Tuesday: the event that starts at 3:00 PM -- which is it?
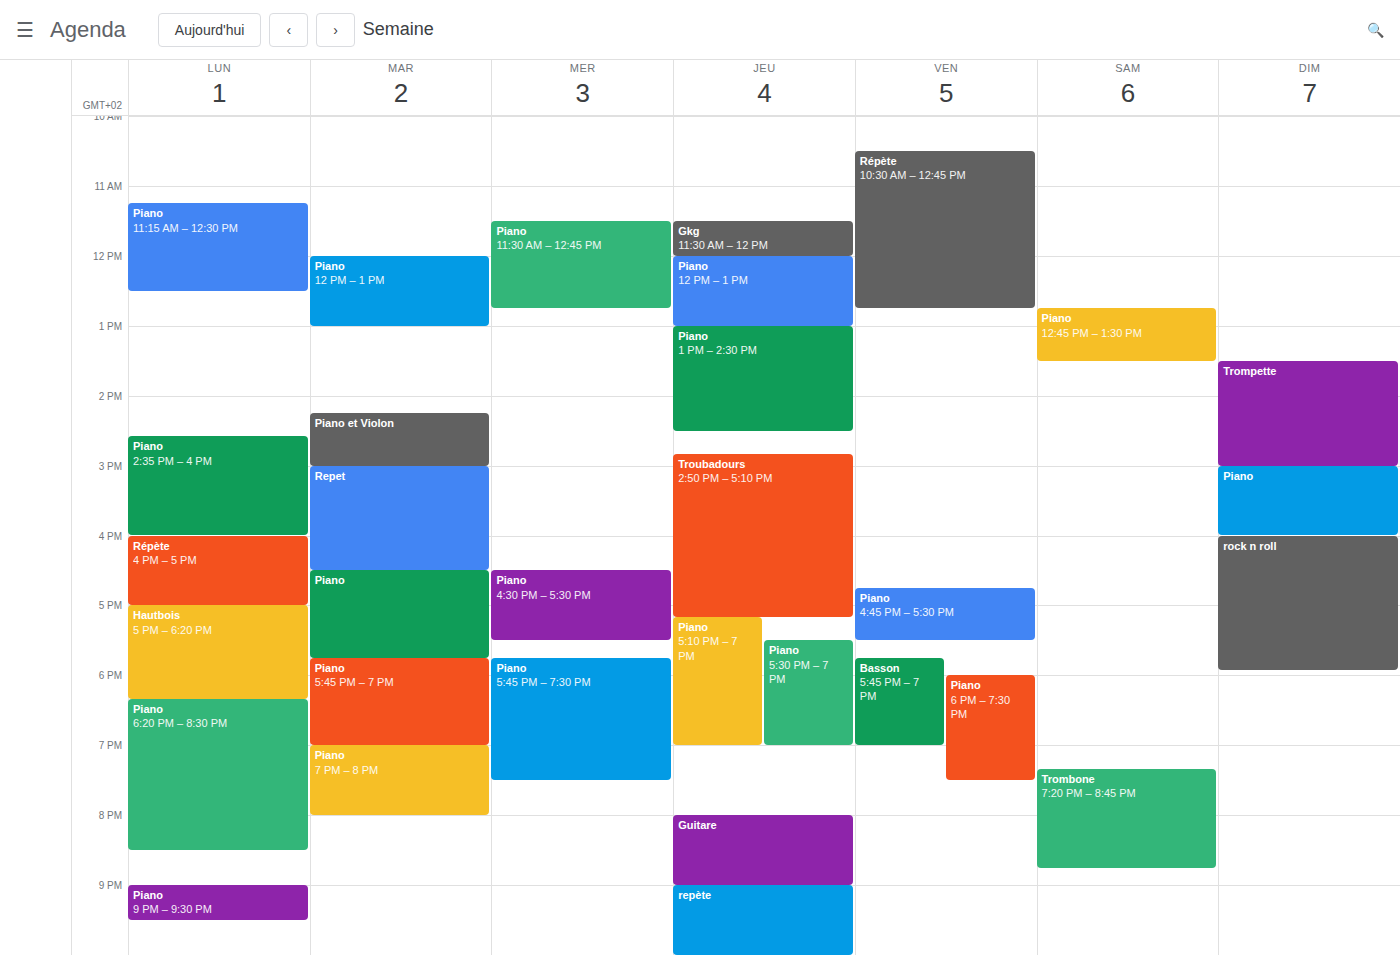
"Repet"